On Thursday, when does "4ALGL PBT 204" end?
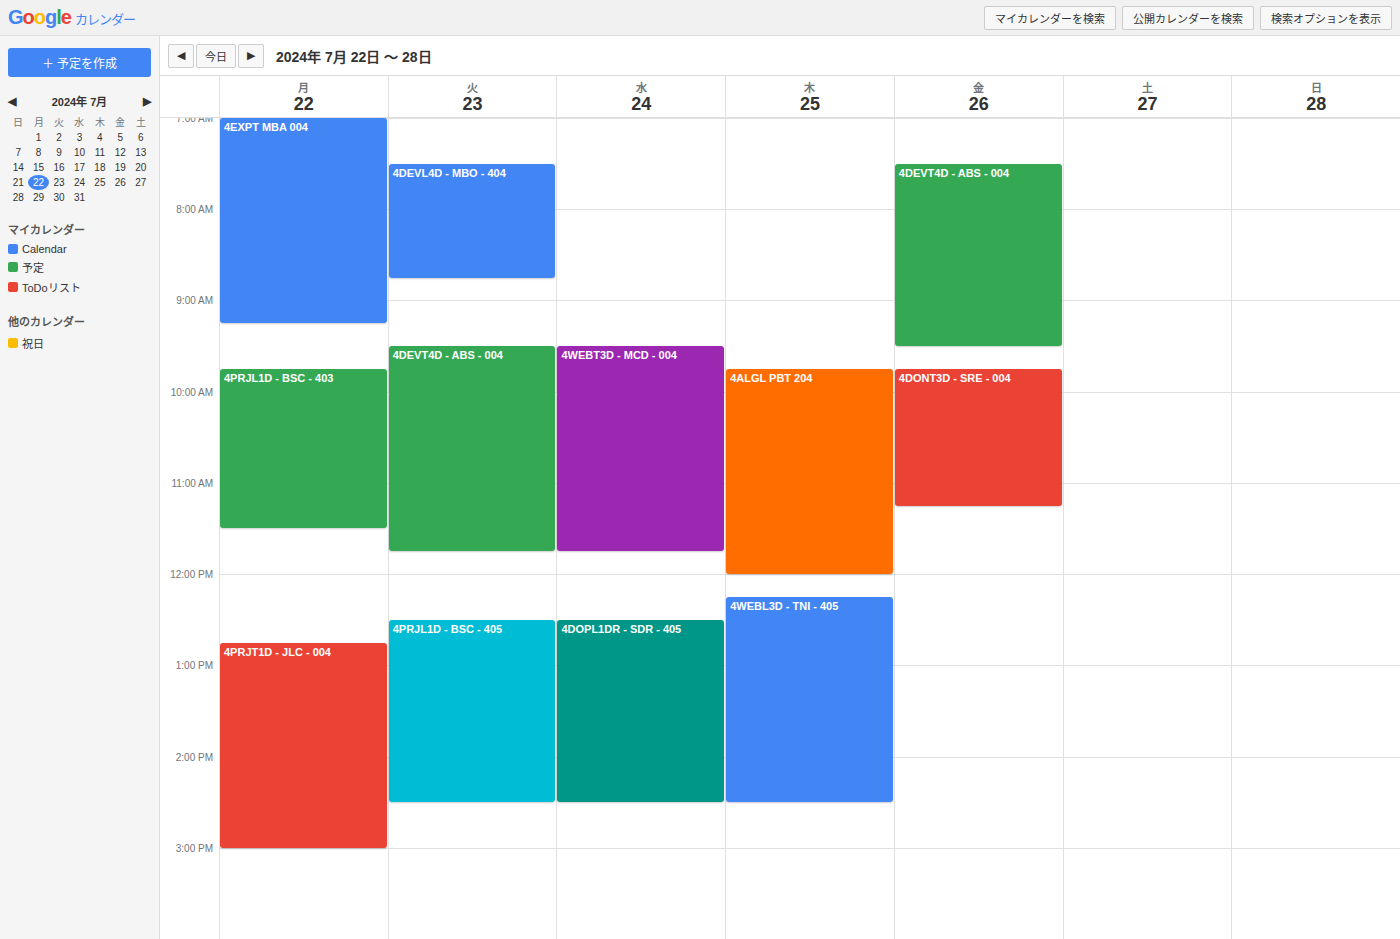
12:00 PM